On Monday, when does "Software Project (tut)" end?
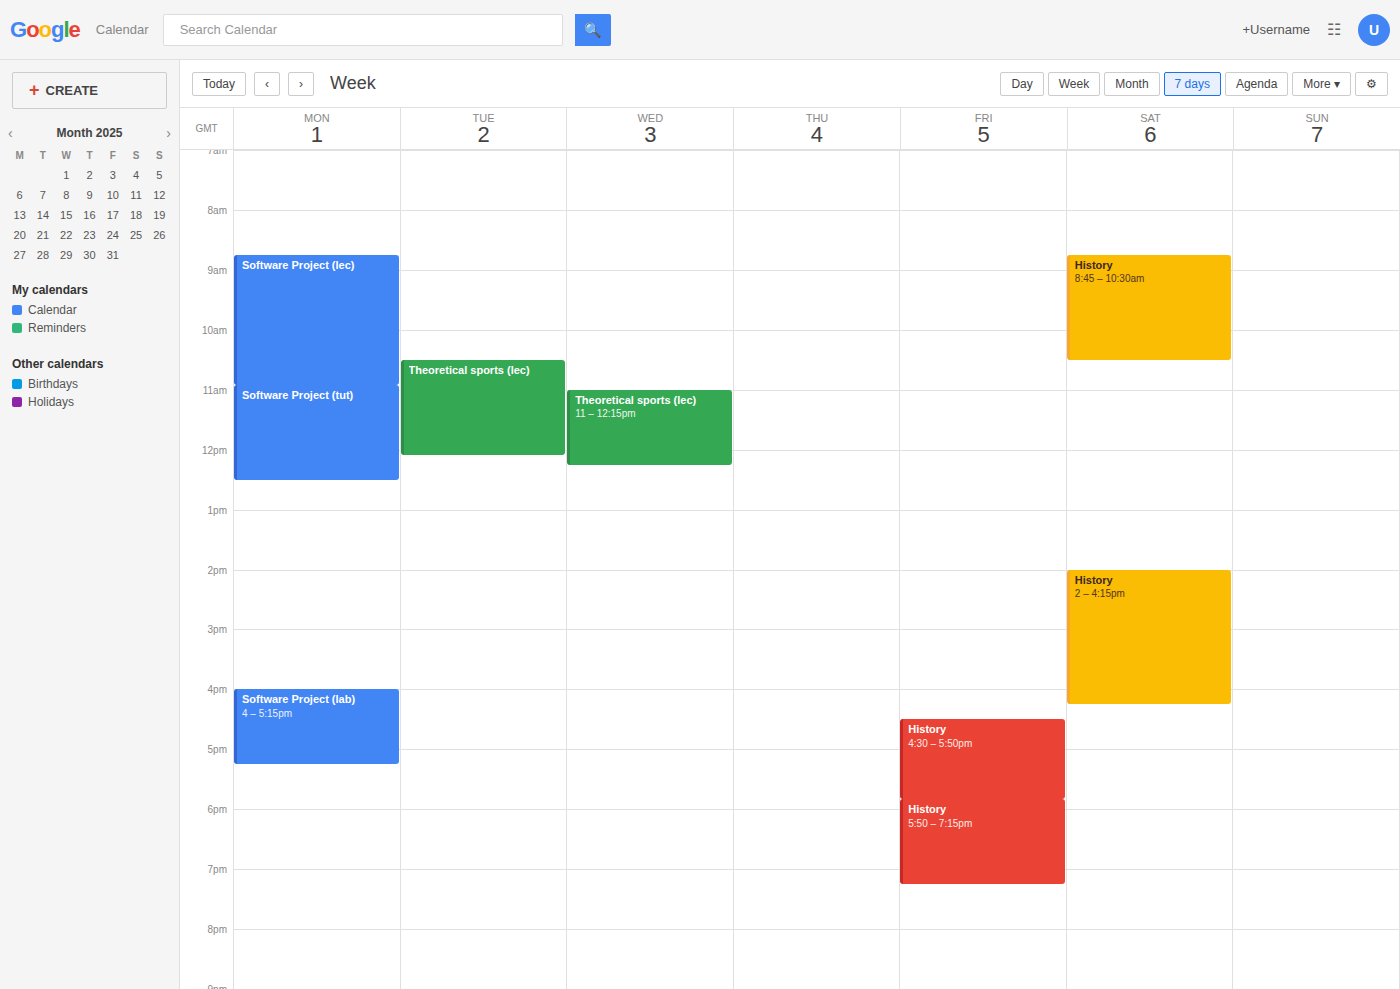
12:30 PM